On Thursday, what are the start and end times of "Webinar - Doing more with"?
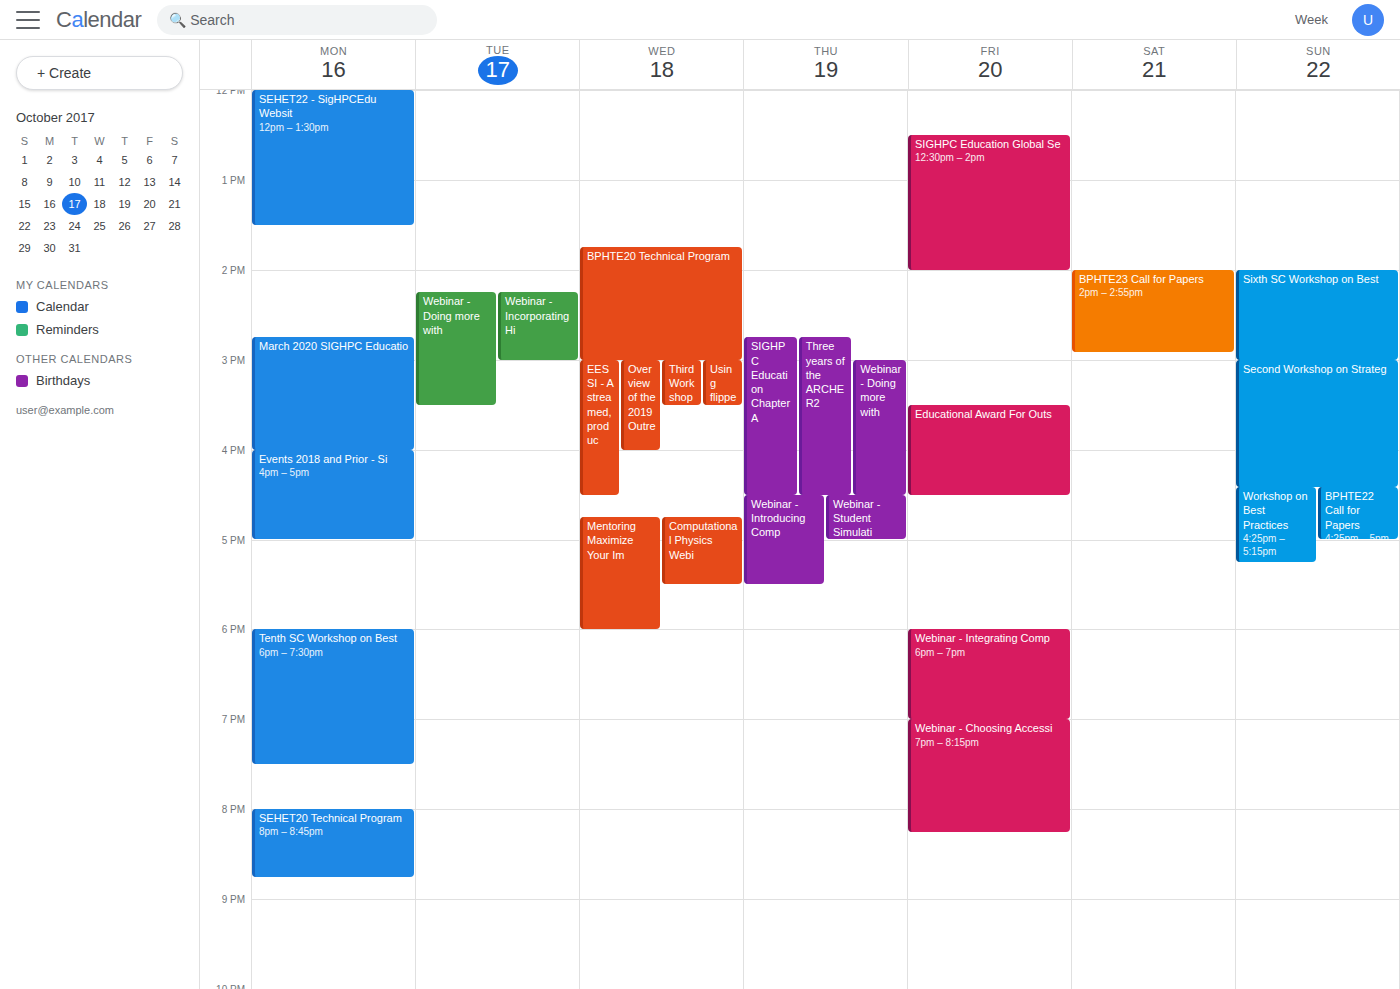
3:00 PM to 4:30 PM